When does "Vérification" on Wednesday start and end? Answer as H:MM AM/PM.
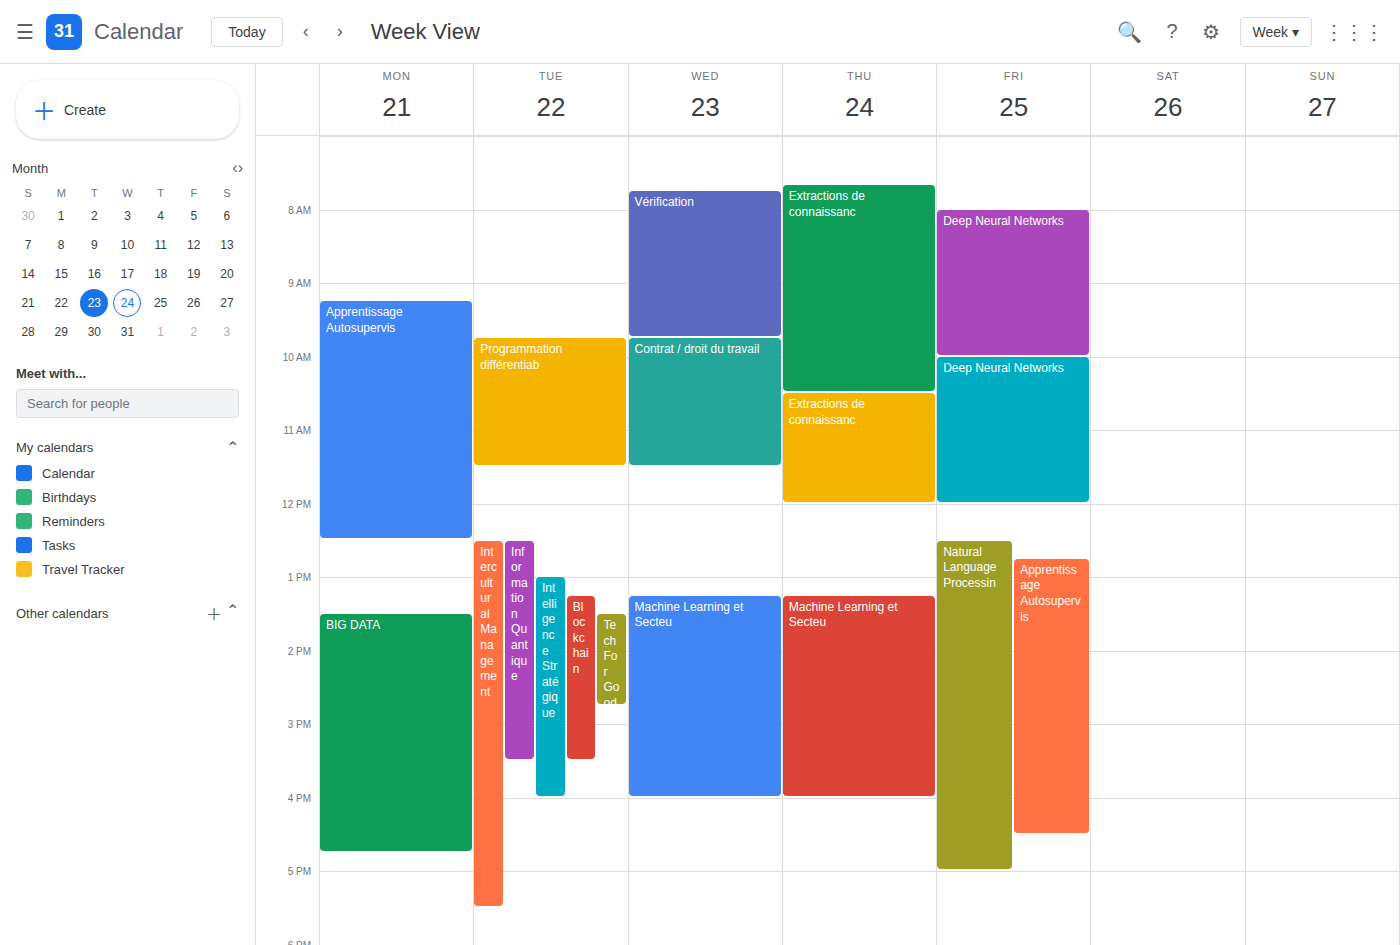
7:45 AM to 9:45 AM